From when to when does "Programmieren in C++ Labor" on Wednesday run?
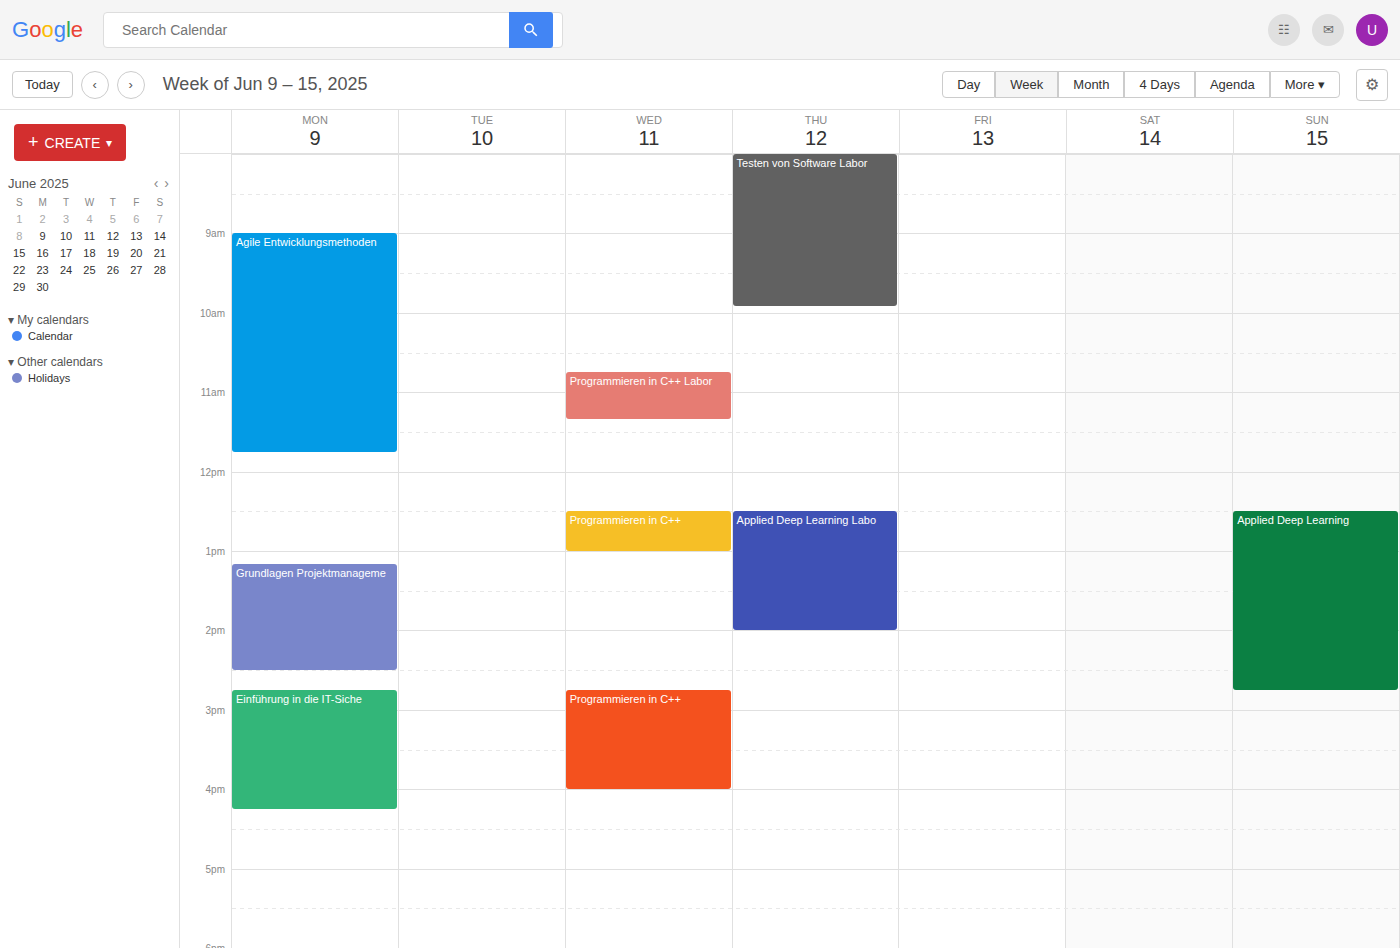
10:45 AM to 11:20 AM